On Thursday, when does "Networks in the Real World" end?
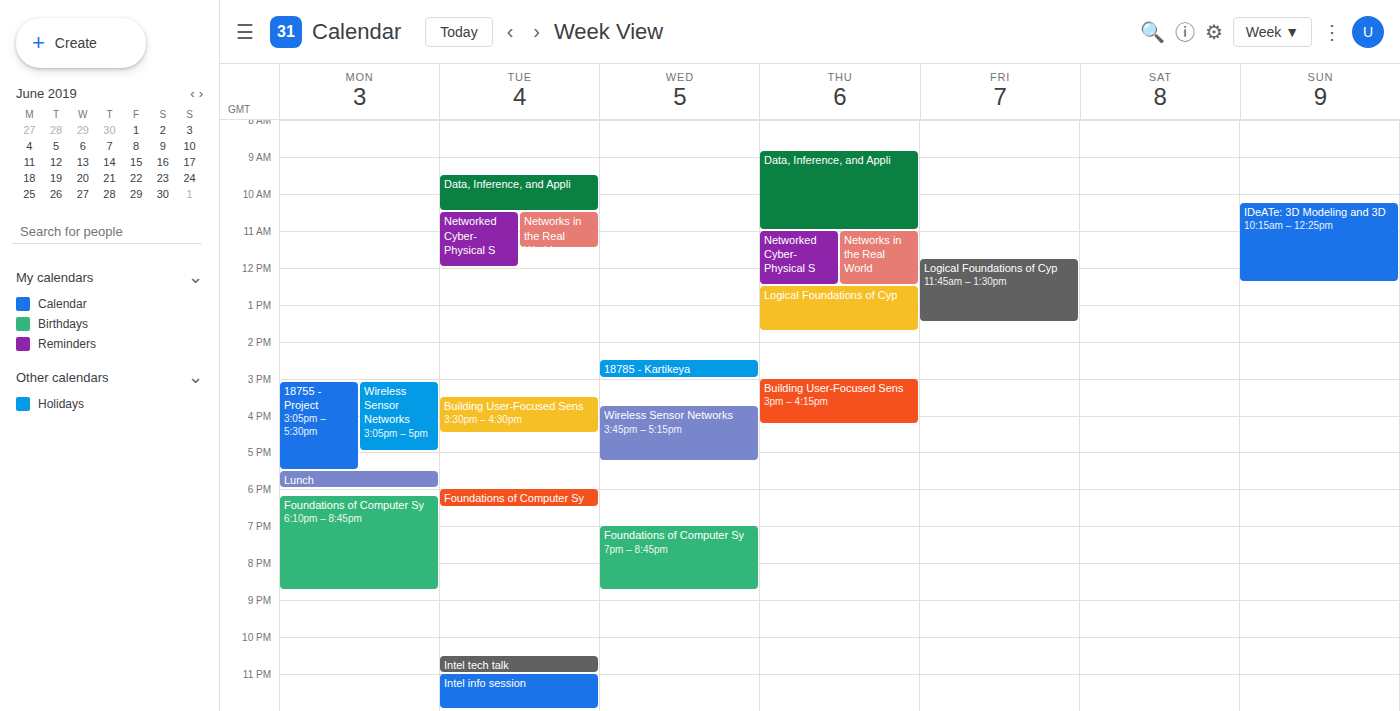
12:30 PM